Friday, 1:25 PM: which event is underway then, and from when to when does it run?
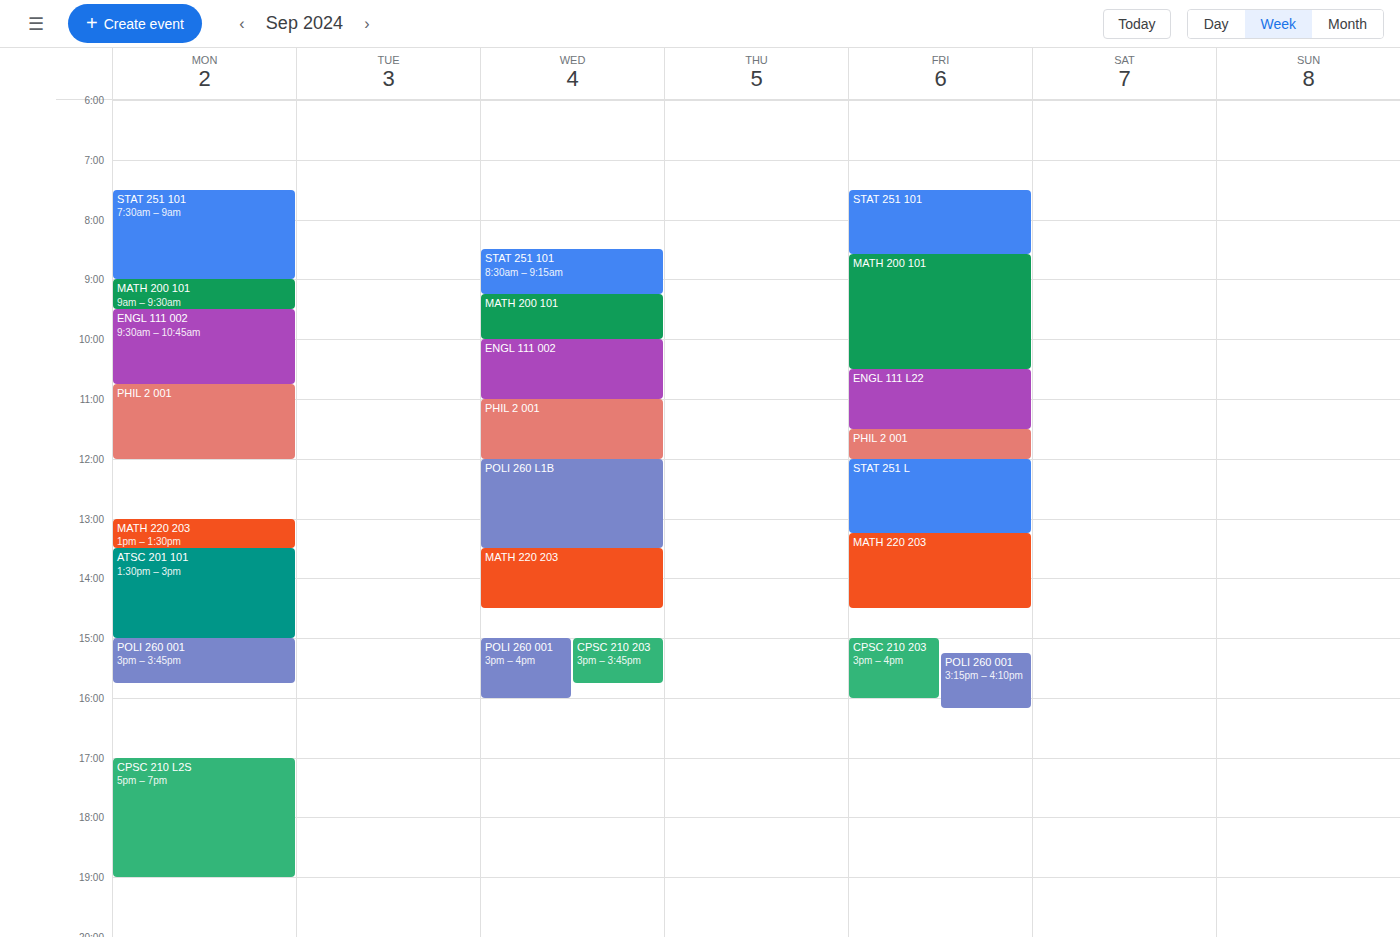
"MATH 220 203", 1:15 PM to 2:30 PM